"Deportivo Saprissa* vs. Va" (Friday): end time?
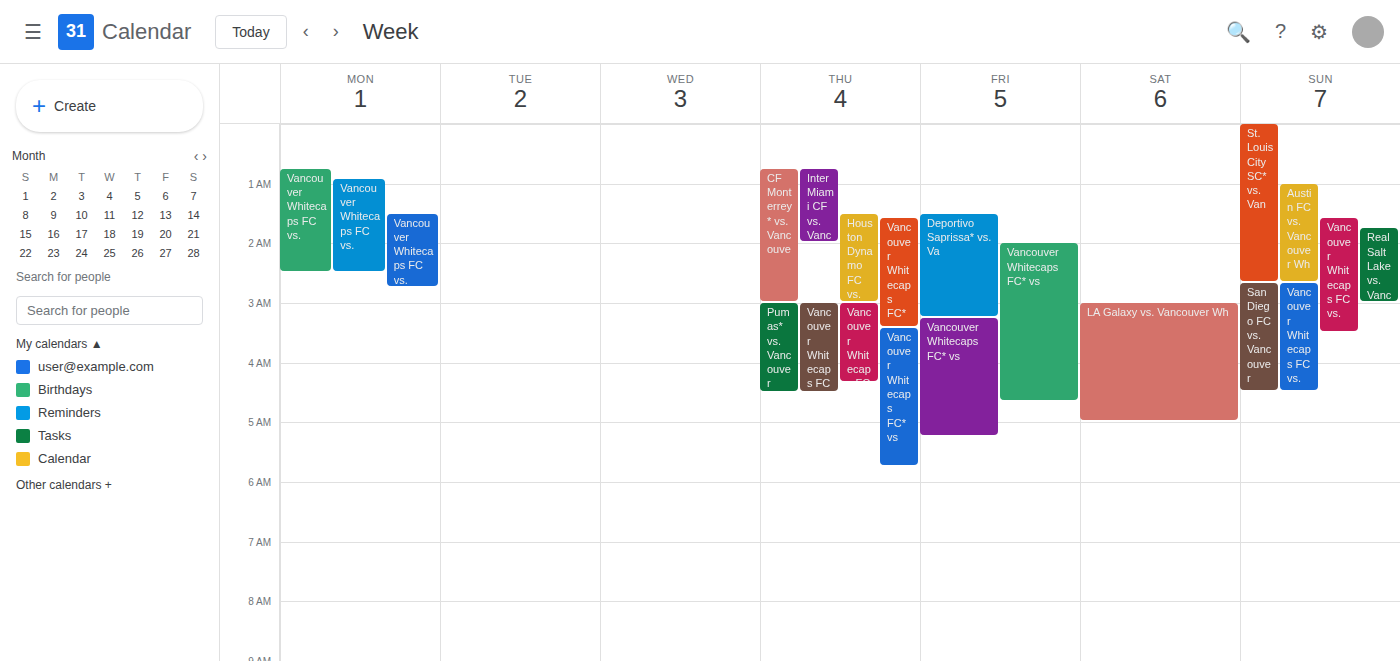
3:15 AM